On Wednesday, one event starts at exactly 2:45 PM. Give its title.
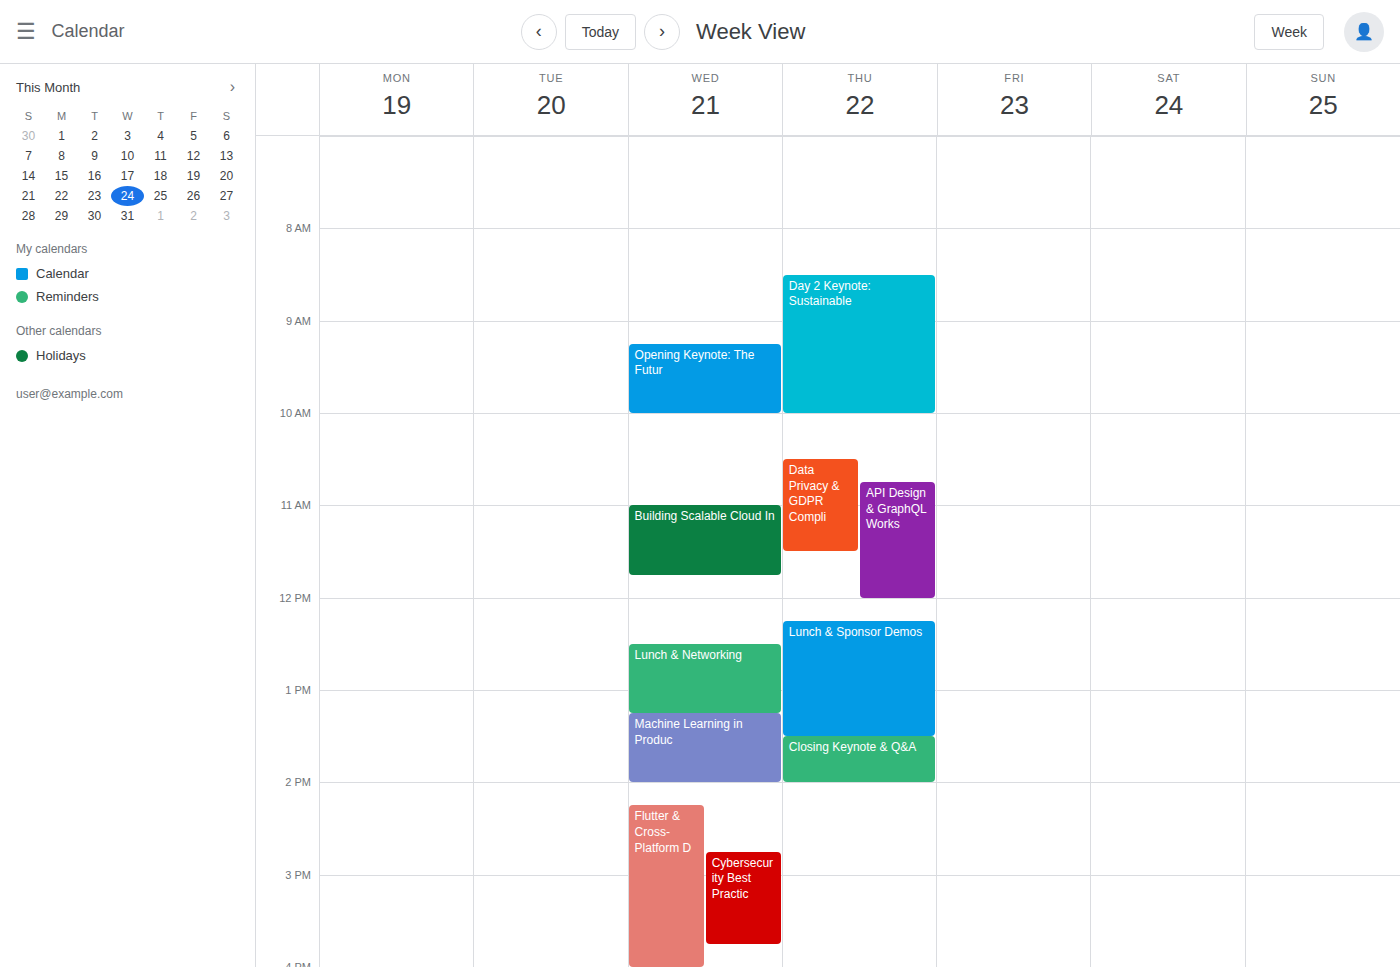
"Cybersecurity Best Practic"